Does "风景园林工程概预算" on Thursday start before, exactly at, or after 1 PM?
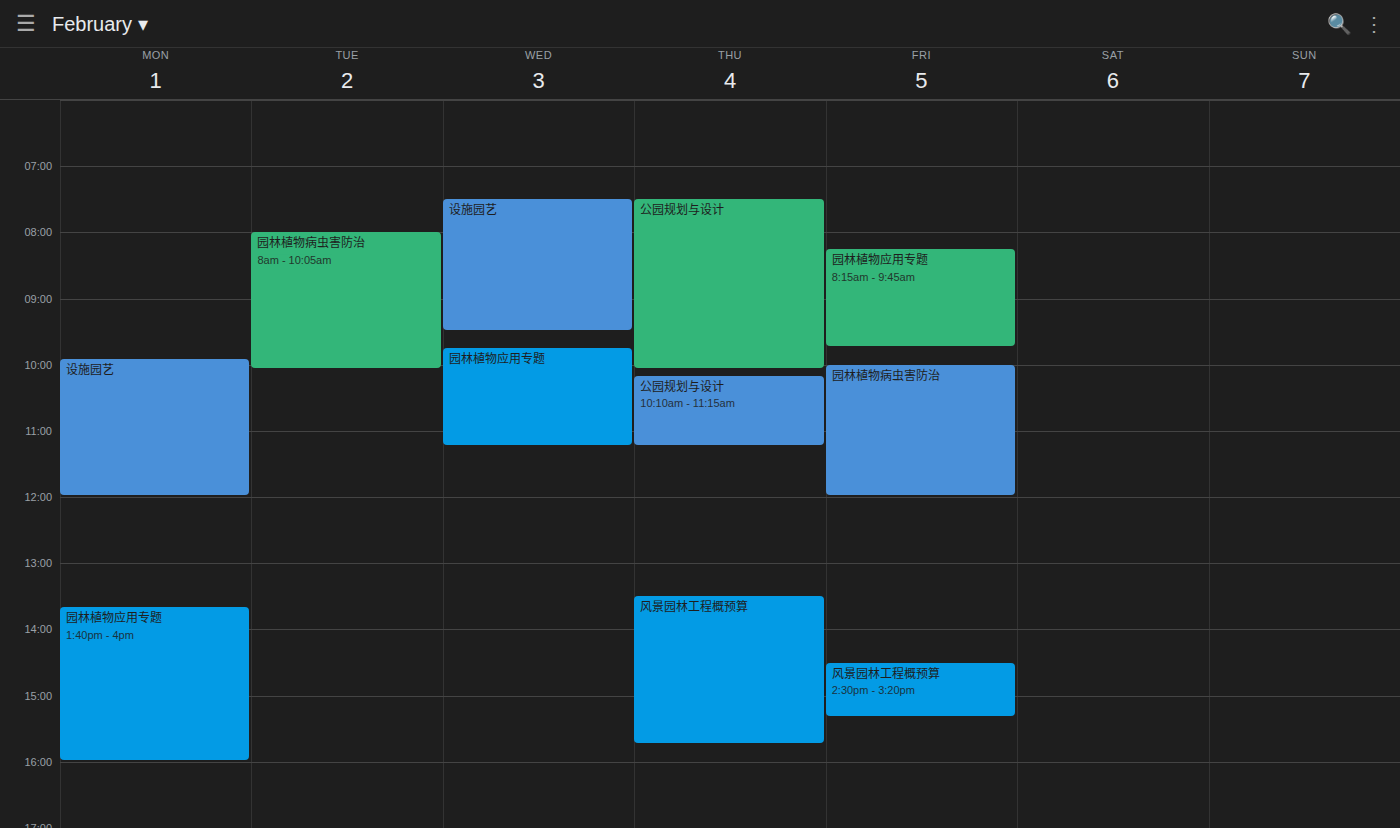
1:30 PM -- after 1 PM, 30 minutes below the 1 PM line.